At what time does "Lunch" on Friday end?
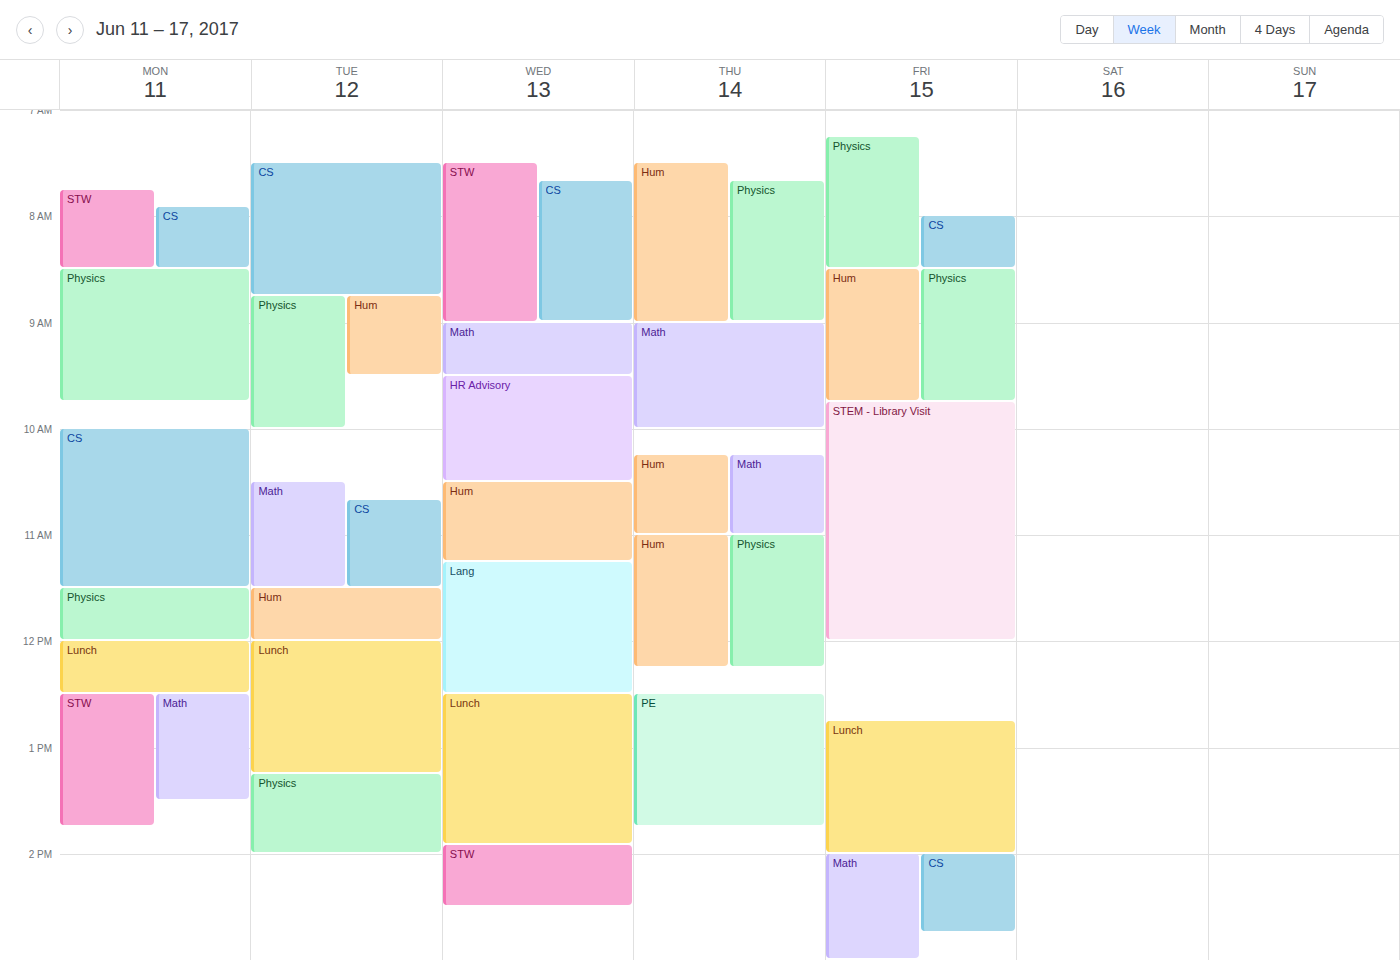
2:00 PM